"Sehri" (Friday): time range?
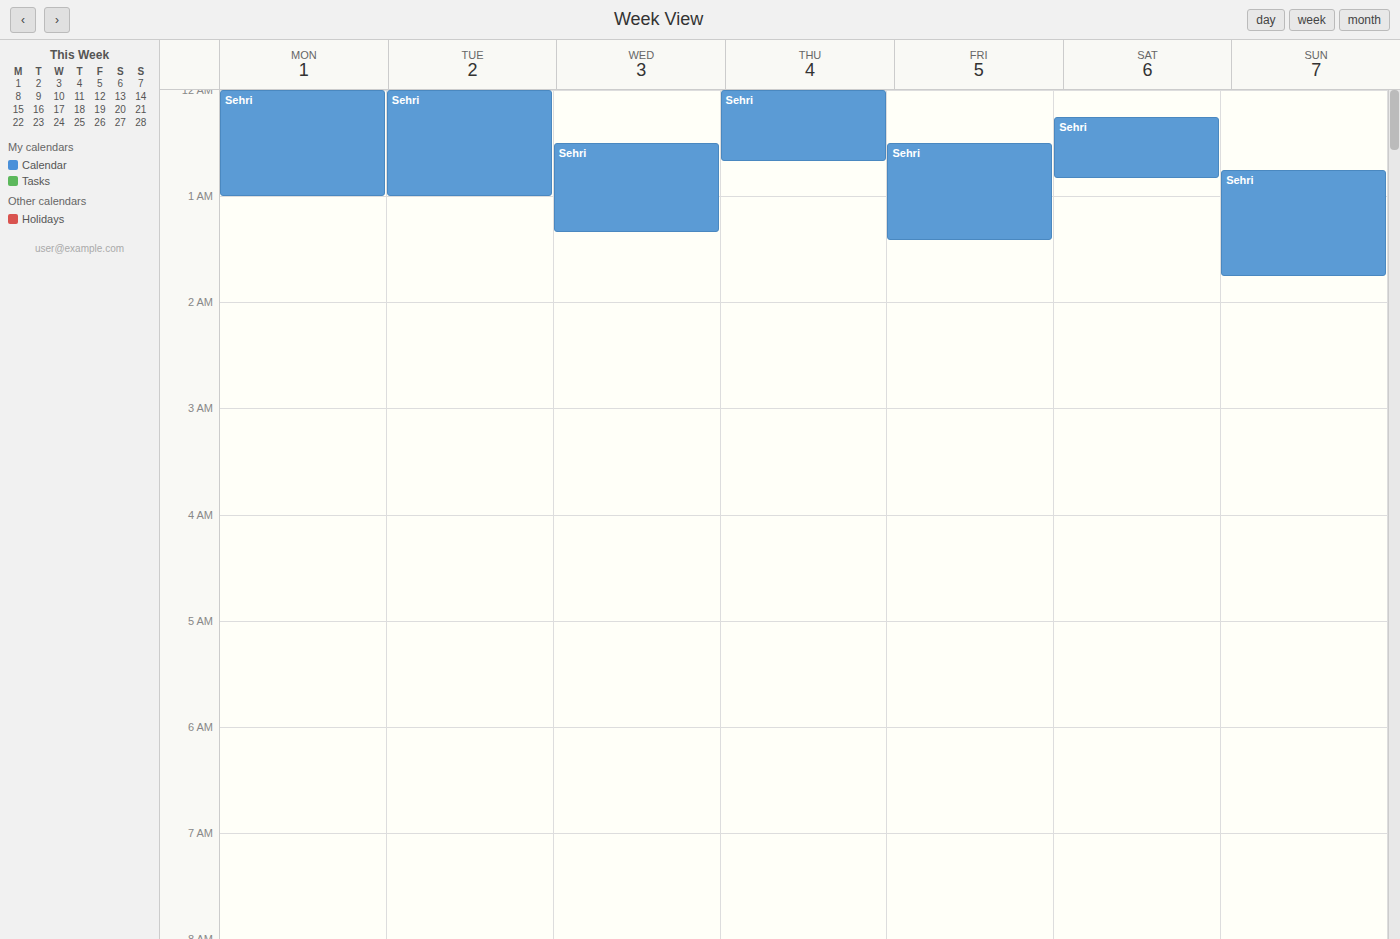
12:30 AM to 1:25 AM